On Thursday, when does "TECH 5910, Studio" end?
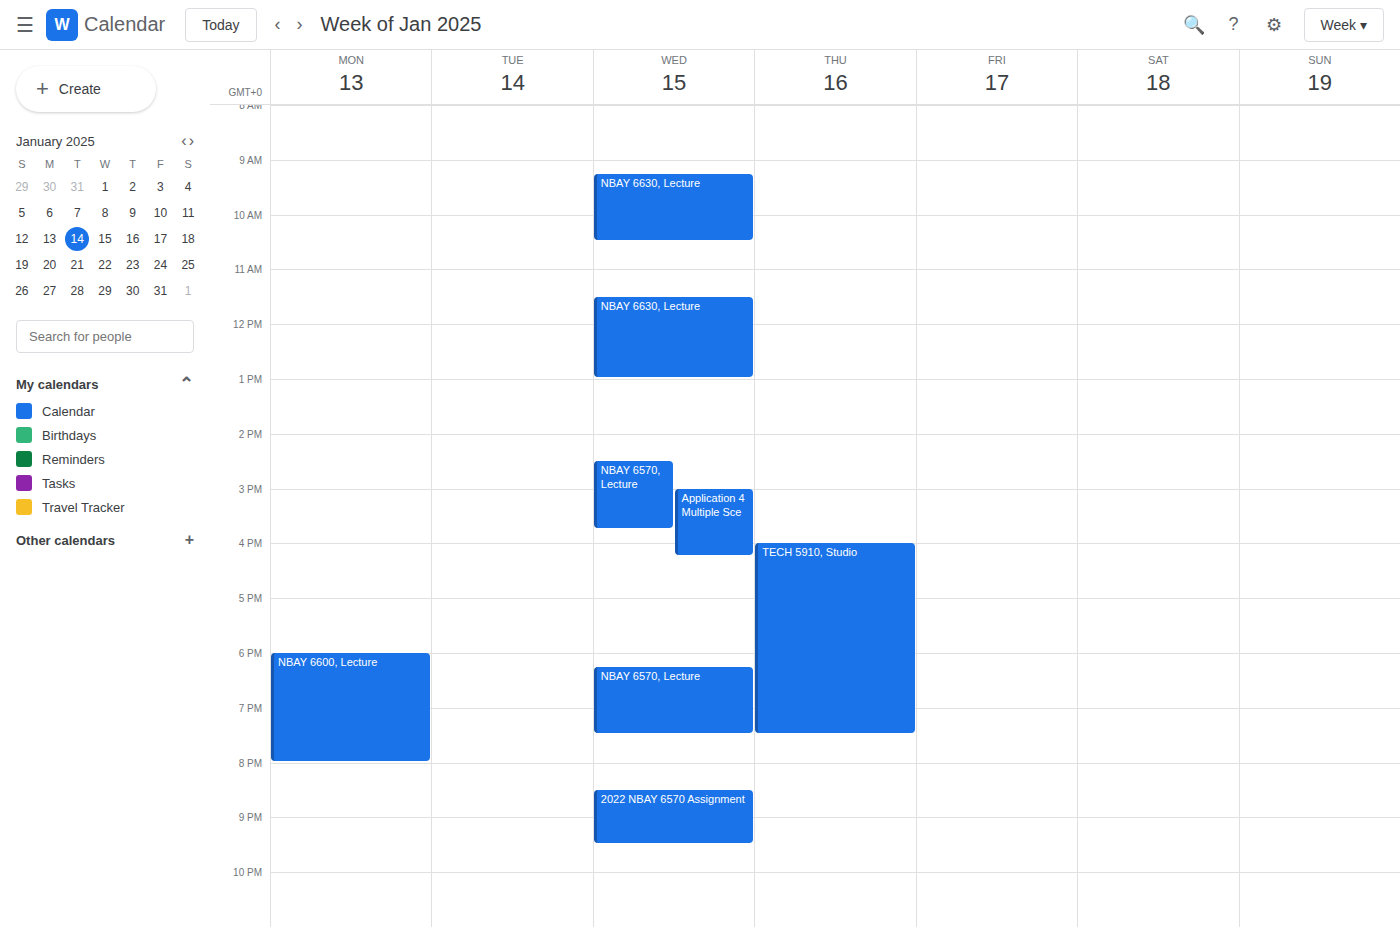
7:30 PM